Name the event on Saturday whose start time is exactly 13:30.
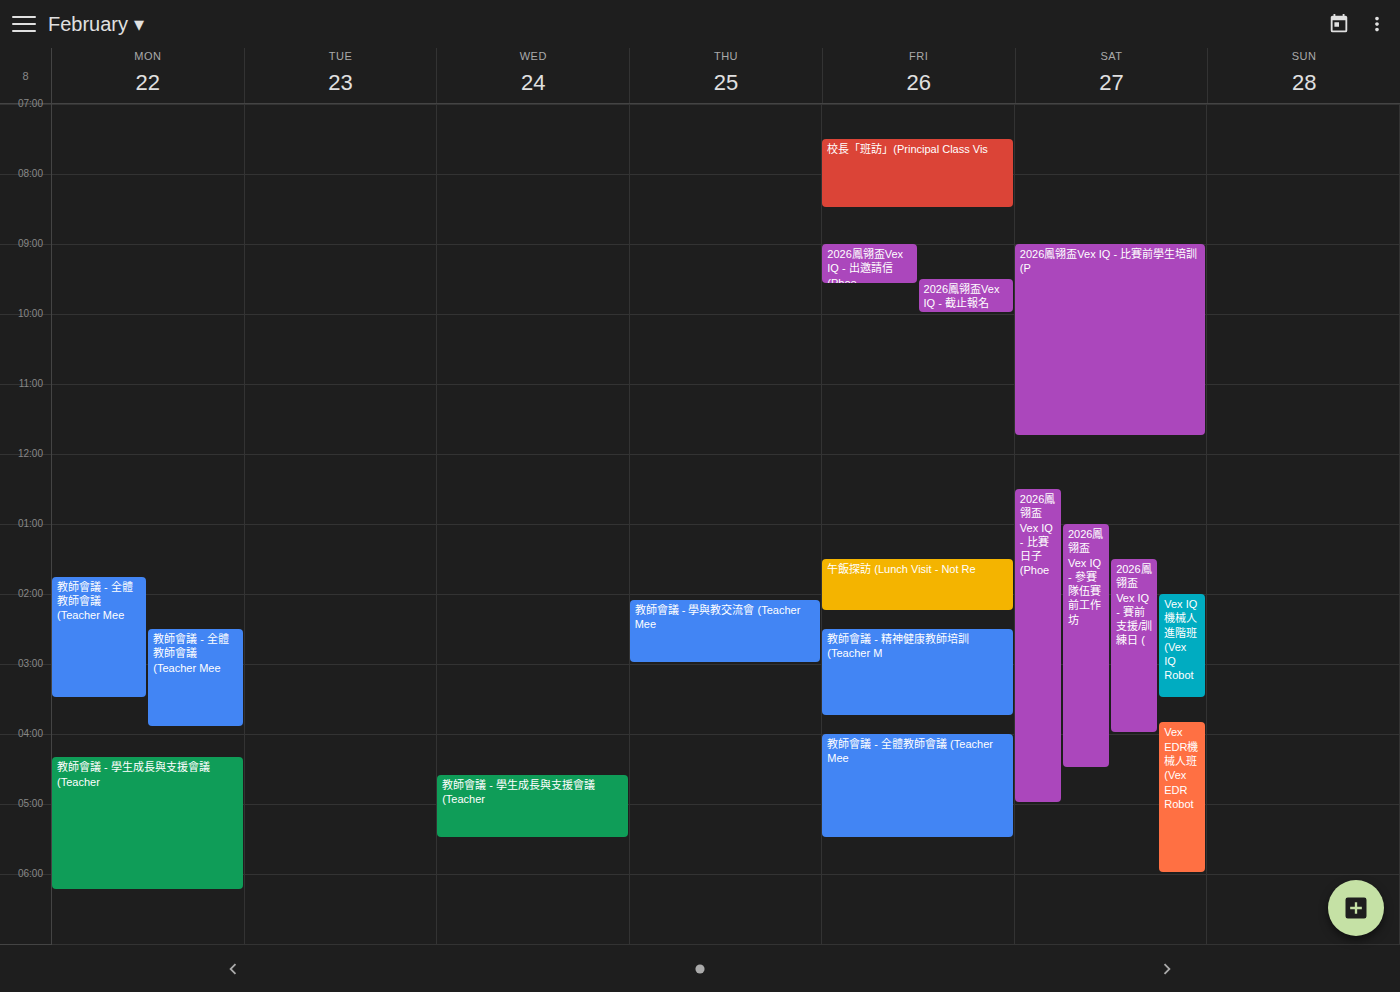
"2026鳳翎盃Vex IQ - 賽前支援/訓練日 ("